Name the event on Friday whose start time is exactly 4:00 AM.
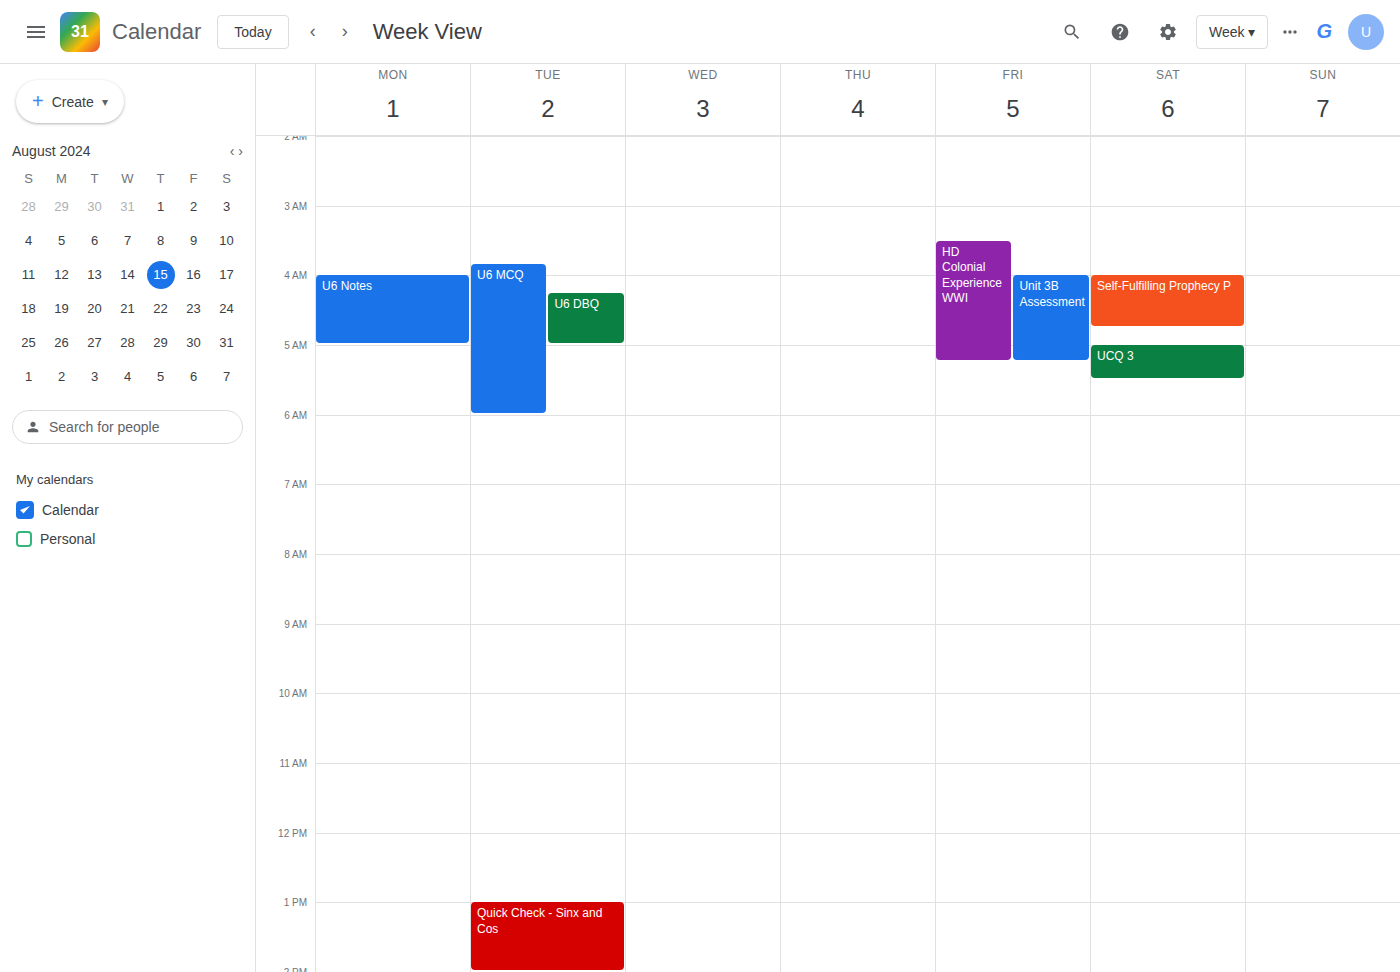
"Unit 3B Assessment"